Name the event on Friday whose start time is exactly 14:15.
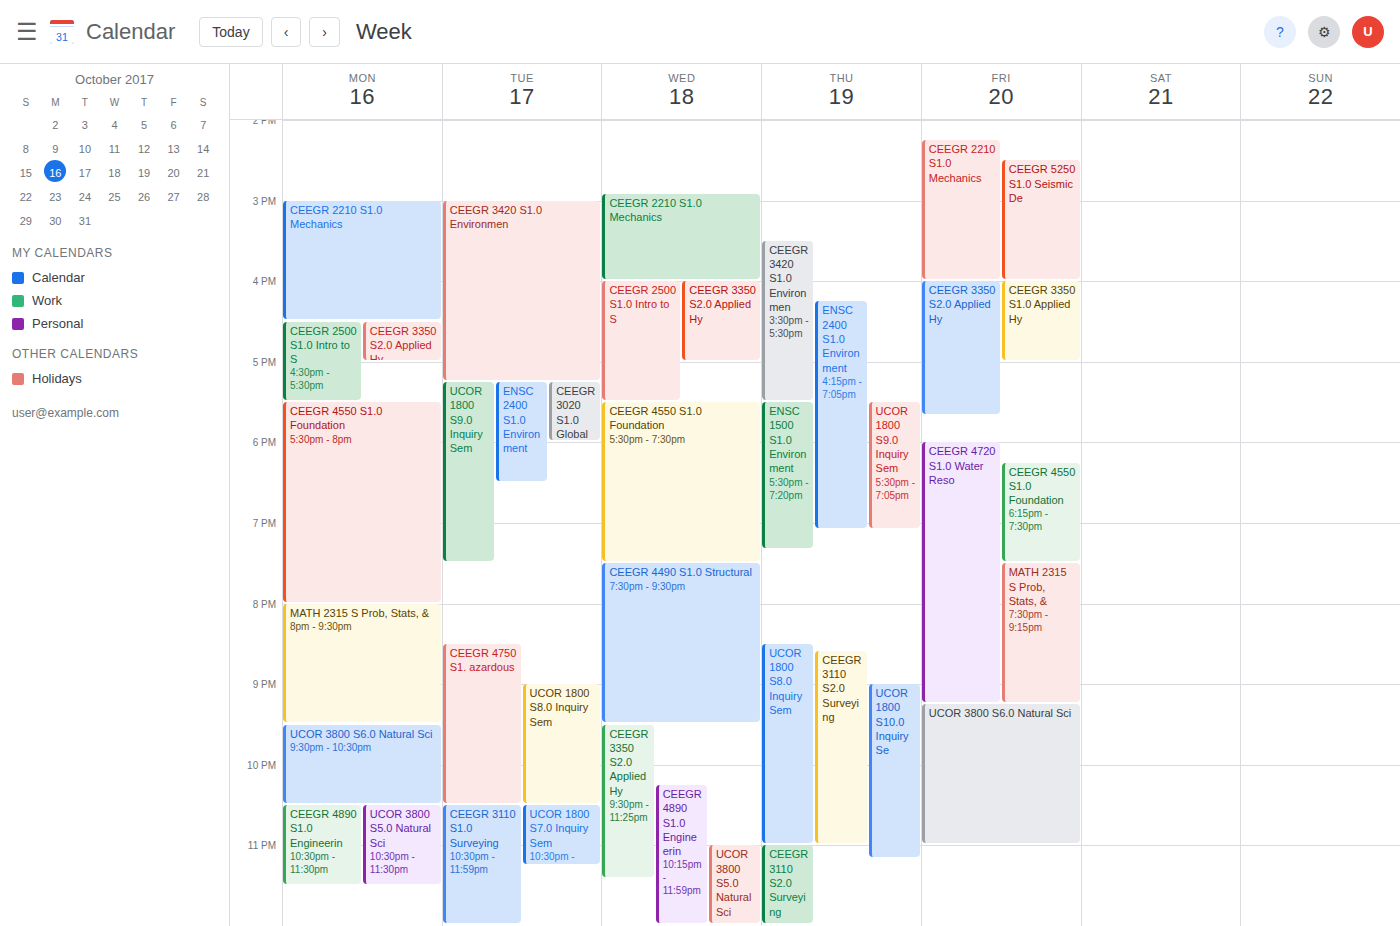
"CEEGR 2210 S1.0 Mechanics"